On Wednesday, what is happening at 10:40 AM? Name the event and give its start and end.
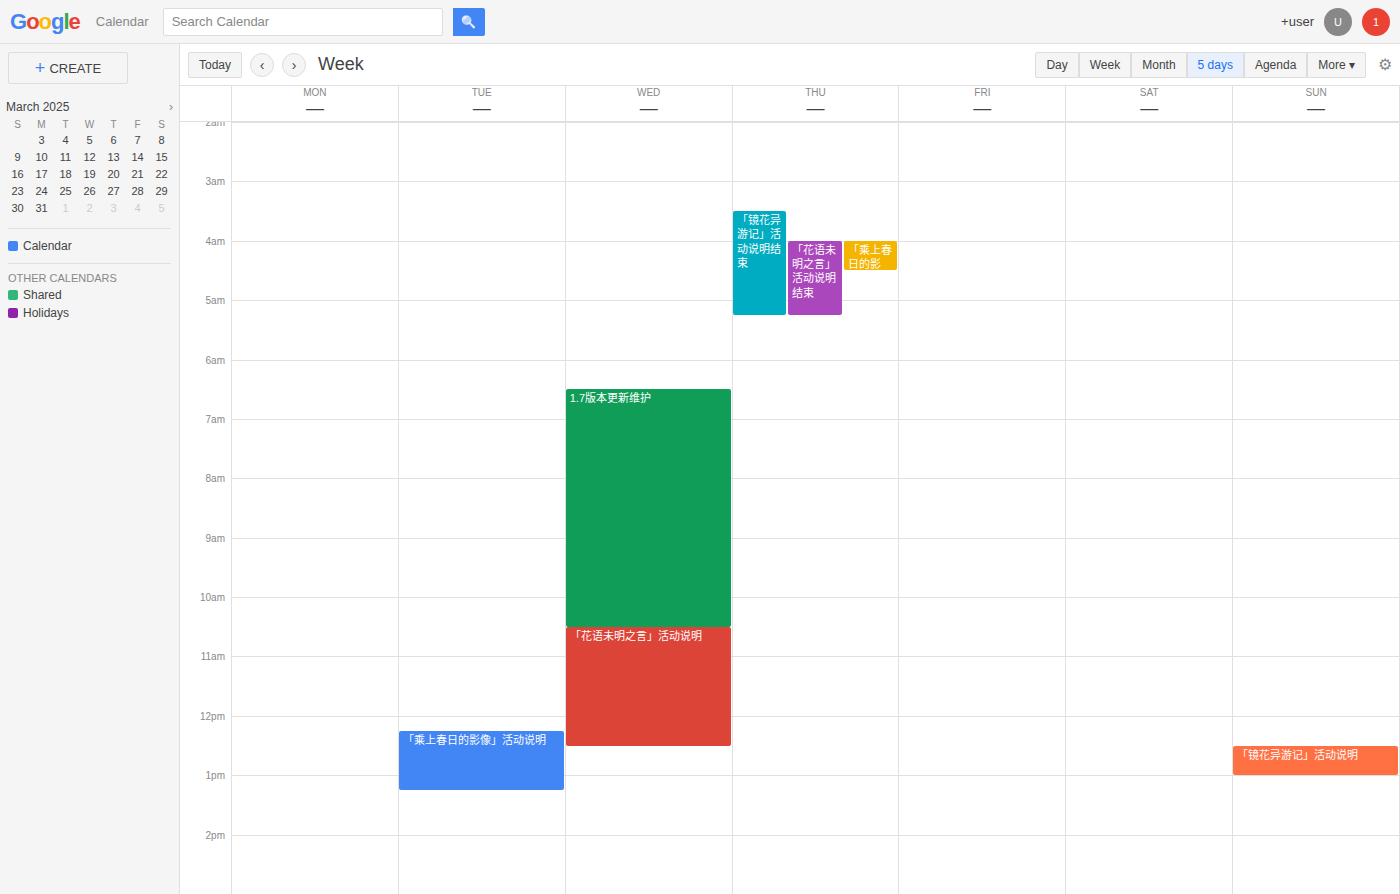
"「花语未明之言」活动说明", 10:30 AM to 12:30 PM